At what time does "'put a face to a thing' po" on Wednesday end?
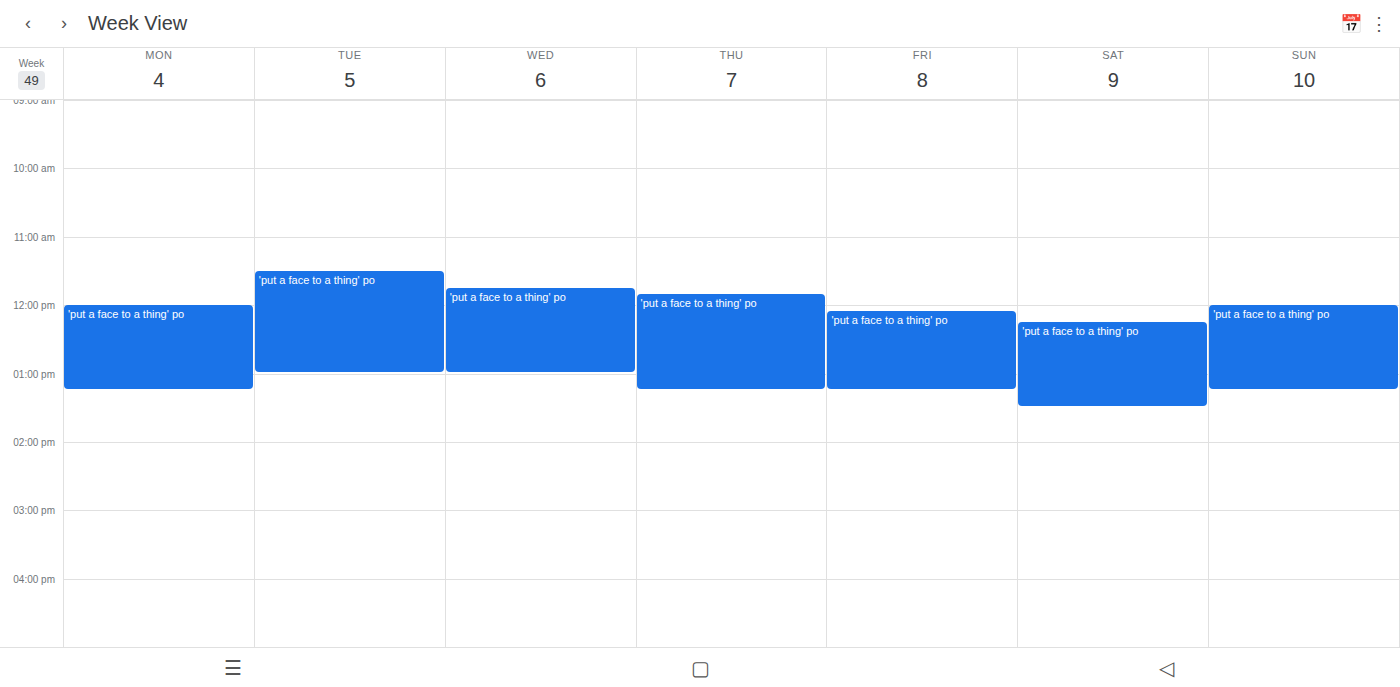
1:00 PM